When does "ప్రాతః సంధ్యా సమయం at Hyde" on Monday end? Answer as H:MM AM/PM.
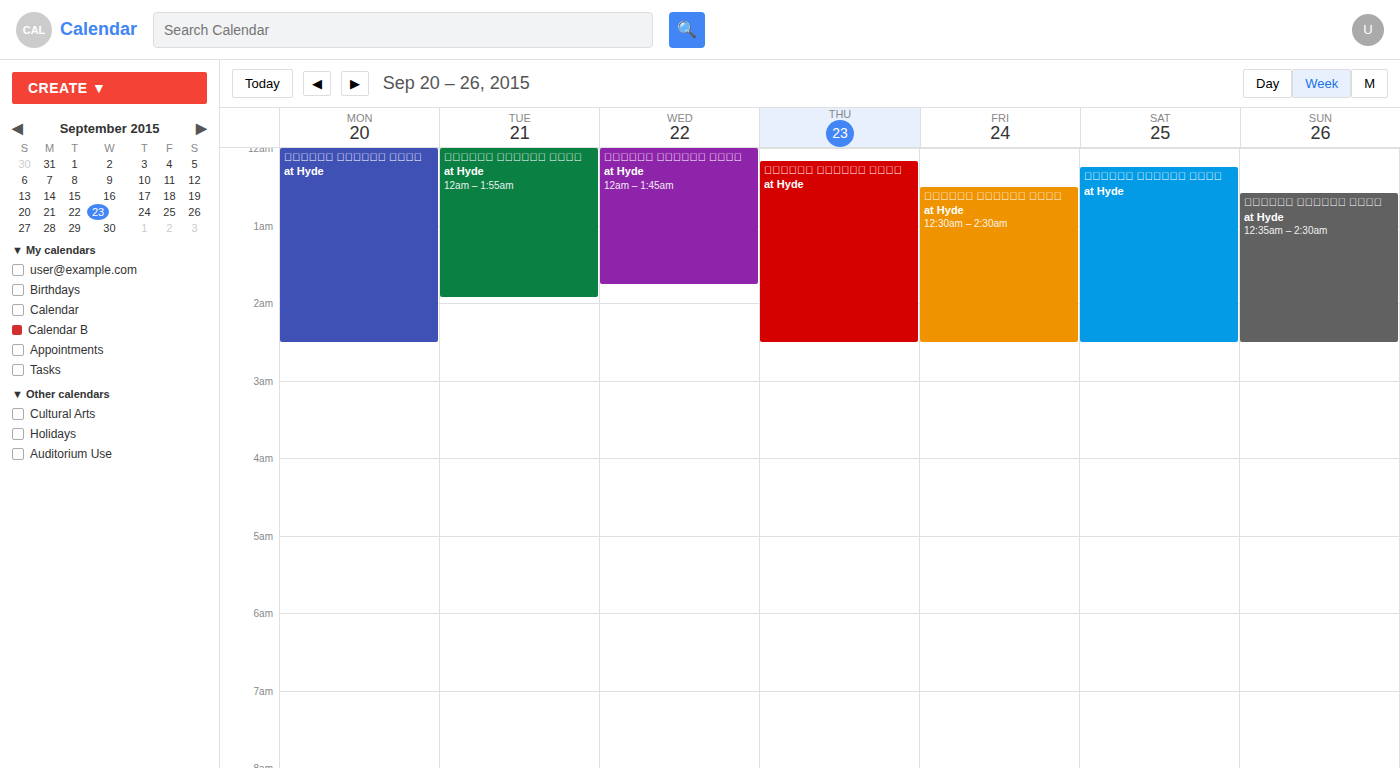
2:30 AM